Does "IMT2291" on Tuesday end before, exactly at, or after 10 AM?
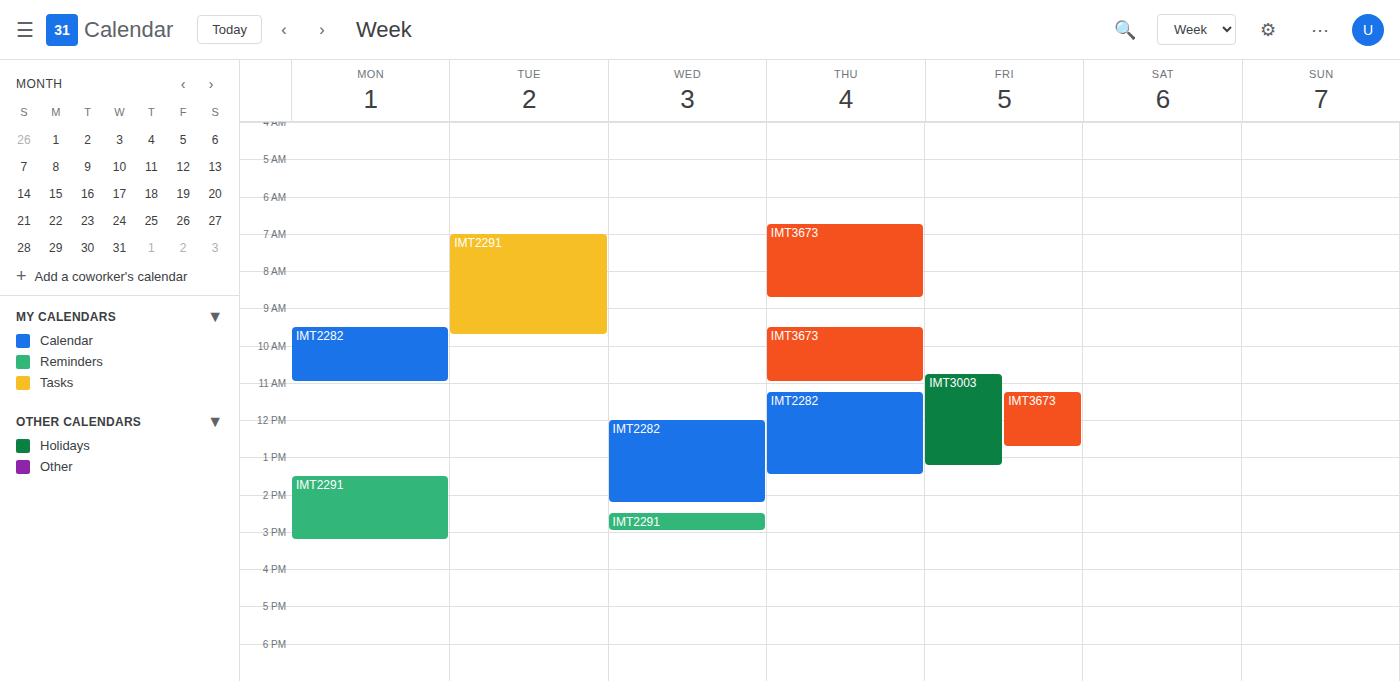
9:45 AM -- before 10 AM, 15 minutes above the 10 AM line.